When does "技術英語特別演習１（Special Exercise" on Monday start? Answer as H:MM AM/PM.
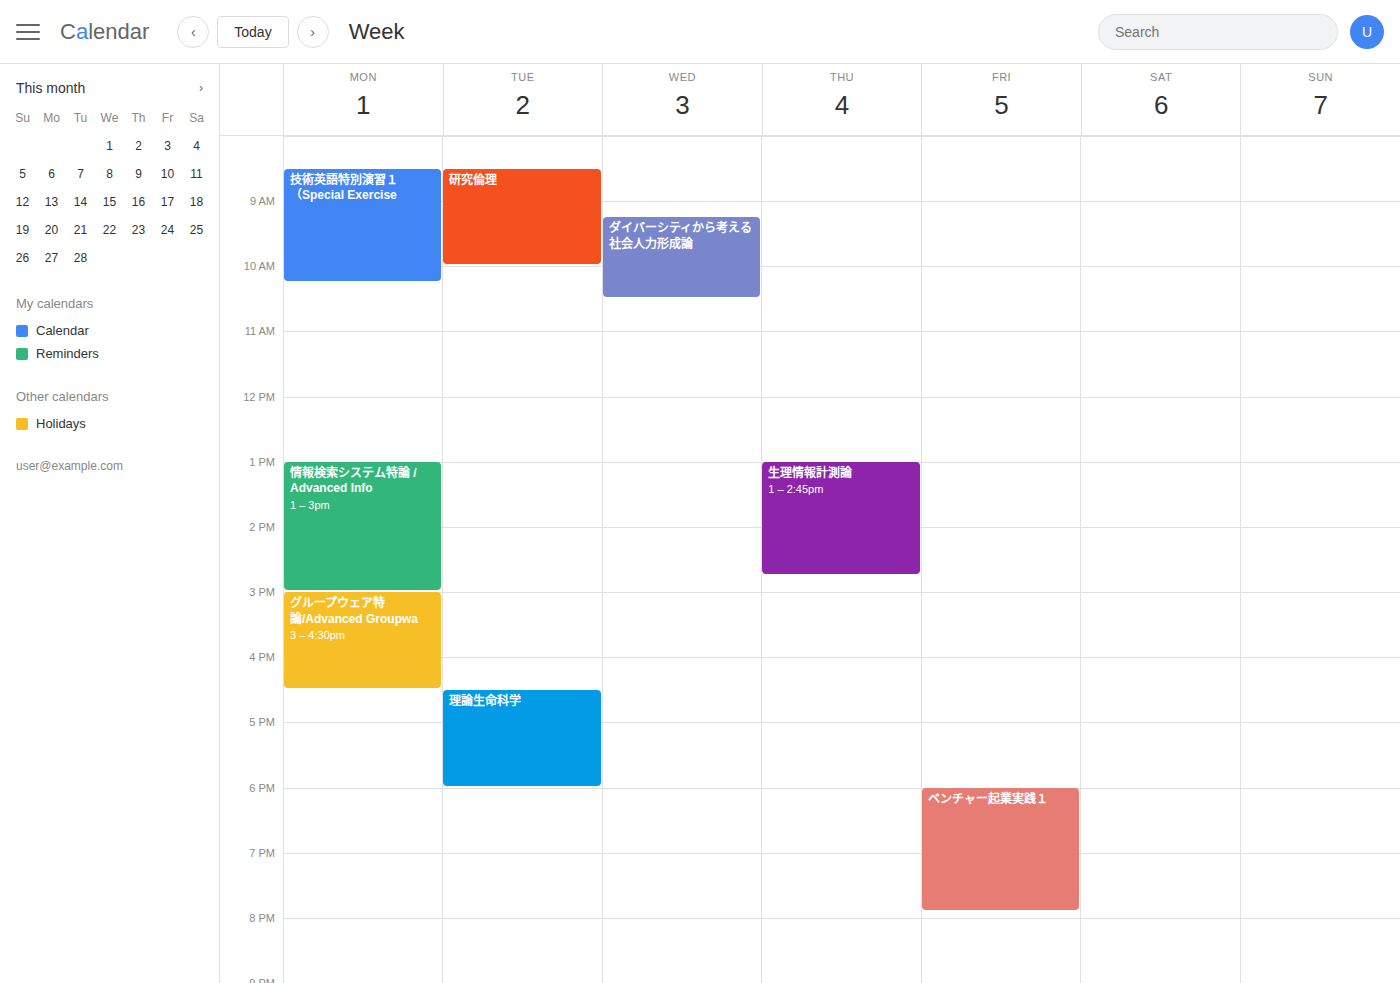
8:30 AM